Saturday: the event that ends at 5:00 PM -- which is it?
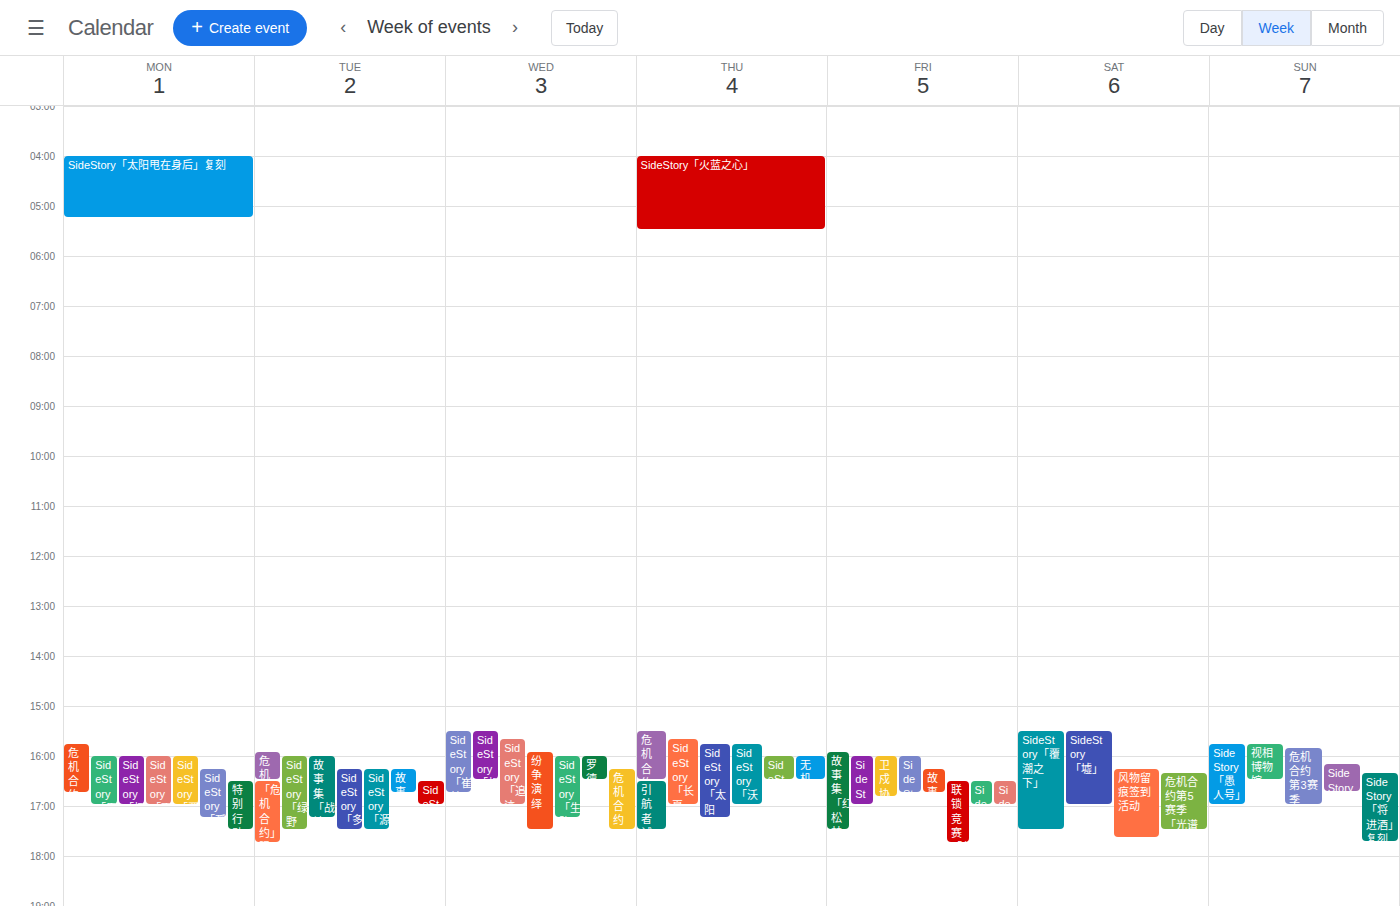
"SideStory「墟」"